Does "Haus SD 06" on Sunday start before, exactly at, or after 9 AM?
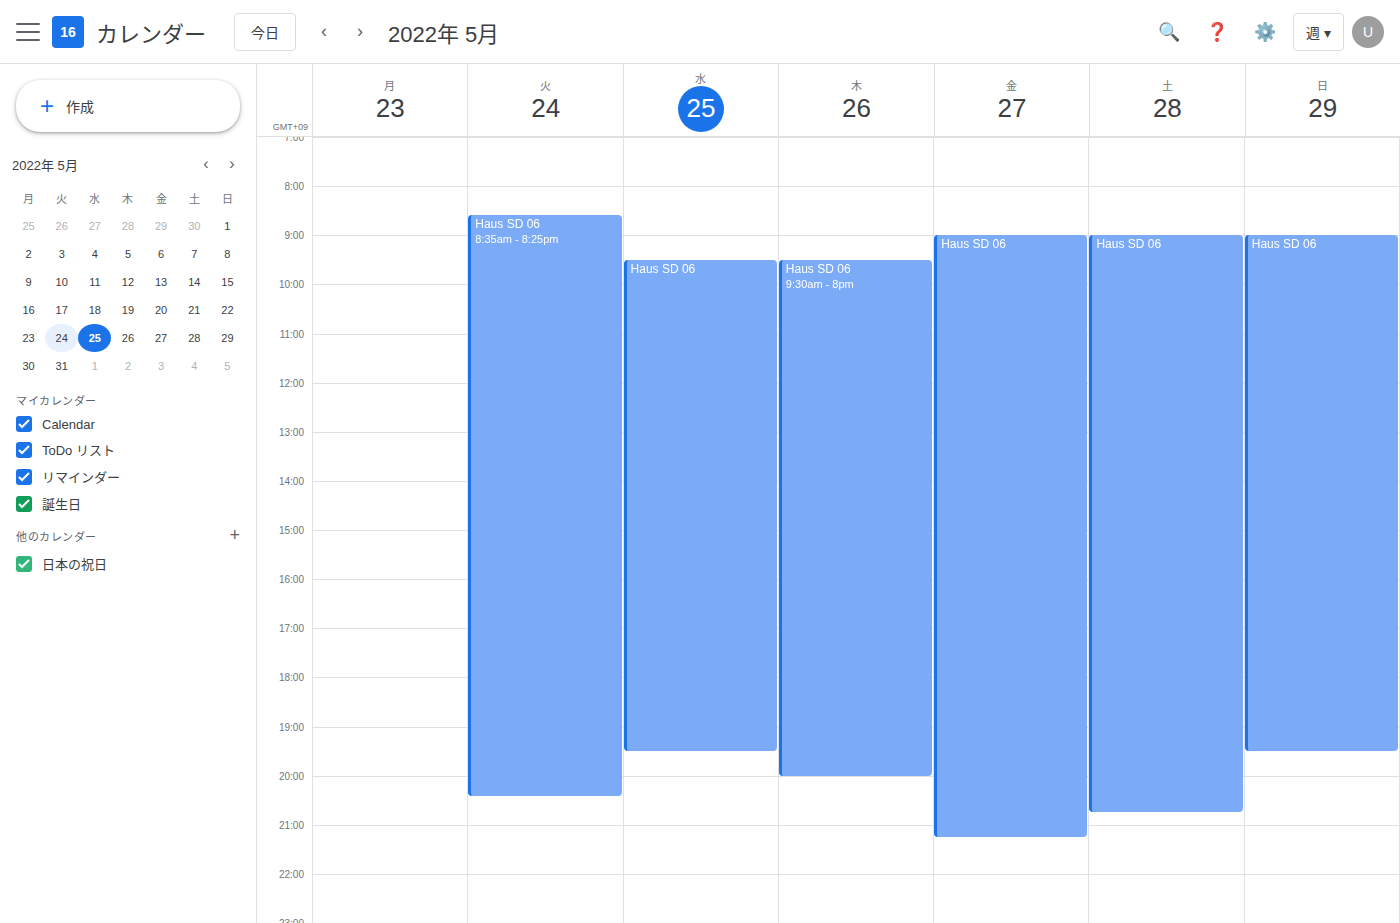
9:00 AM -- exactly at 9 AM, on the 9 AM line.